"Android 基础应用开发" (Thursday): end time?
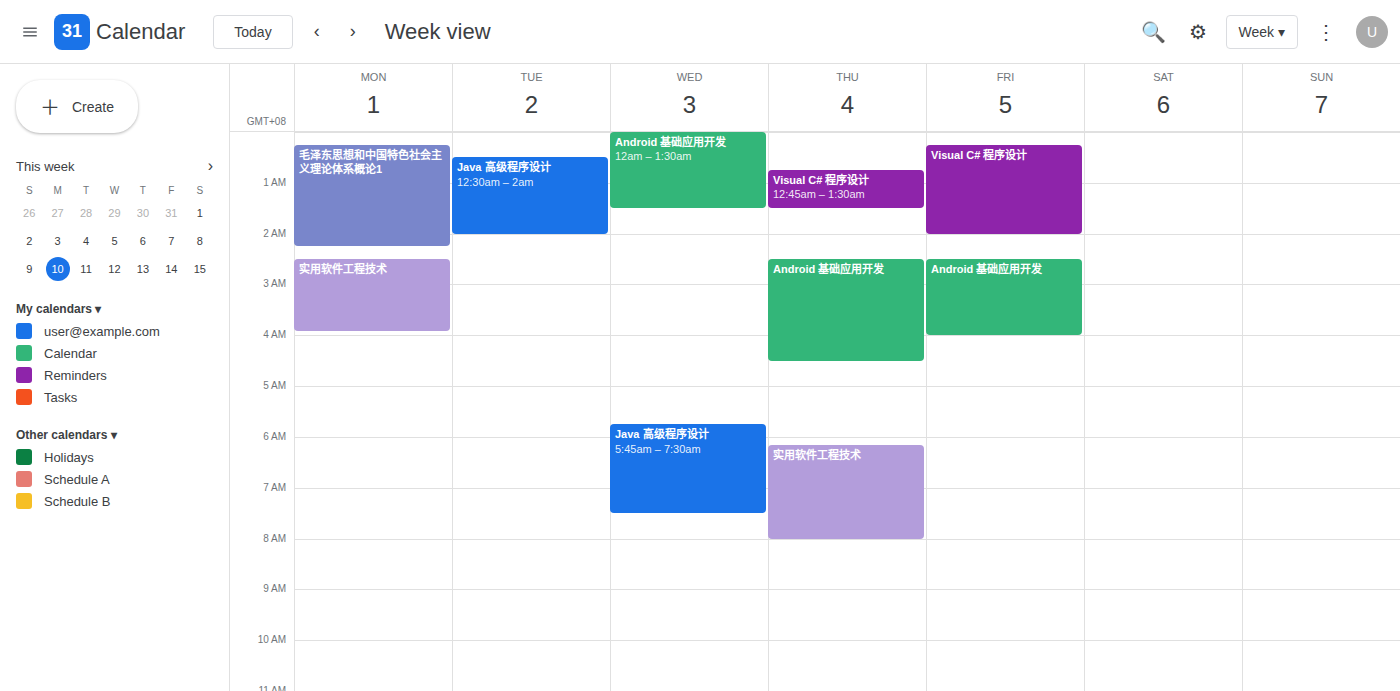
4:30 AM